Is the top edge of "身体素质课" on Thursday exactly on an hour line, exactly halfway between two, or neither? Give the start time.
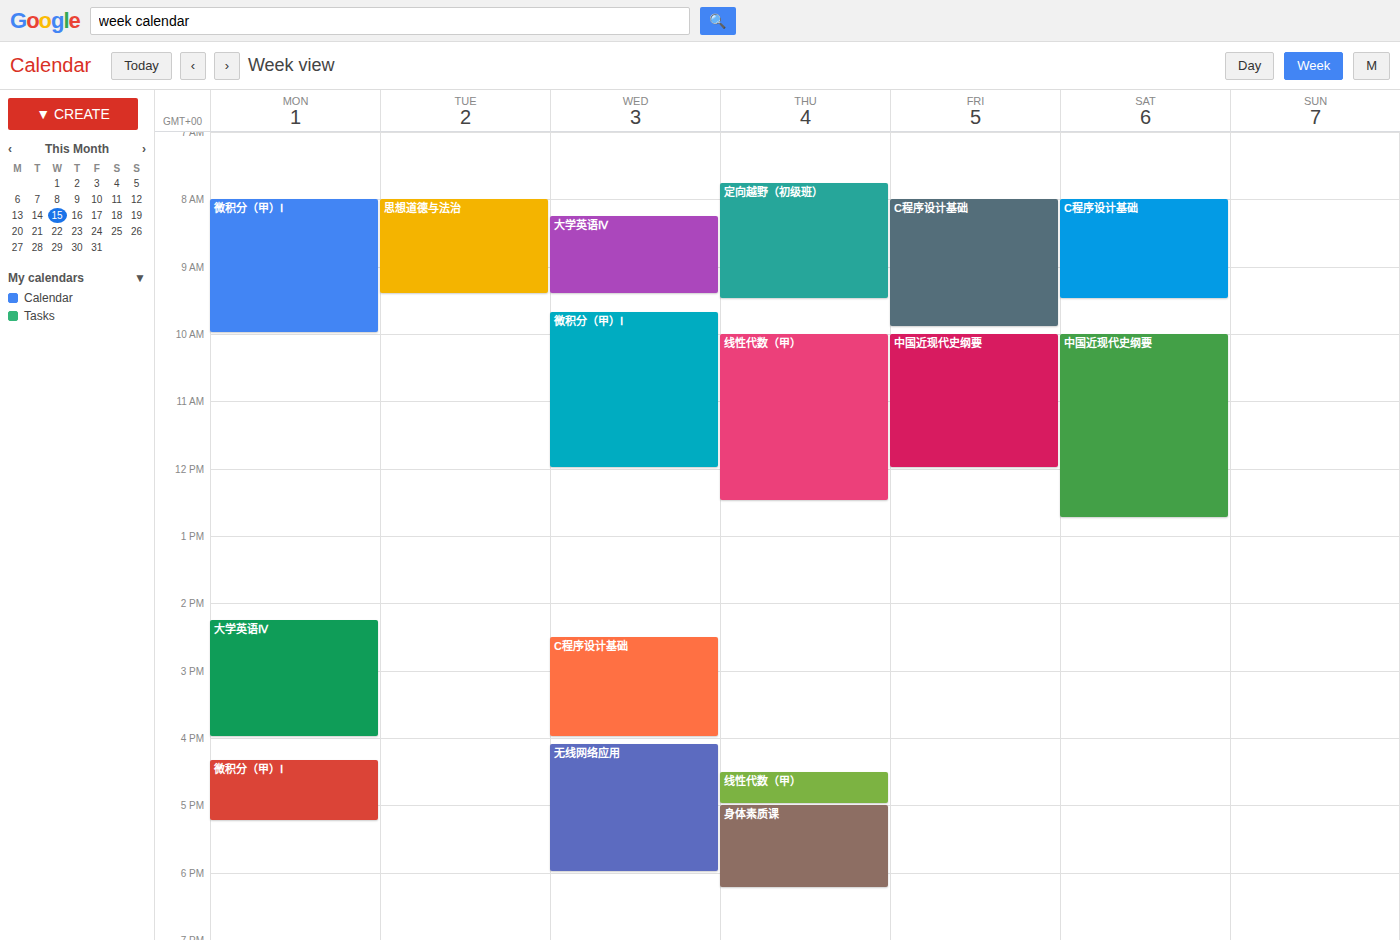
17:00 -- exactly on the 17:00 line.